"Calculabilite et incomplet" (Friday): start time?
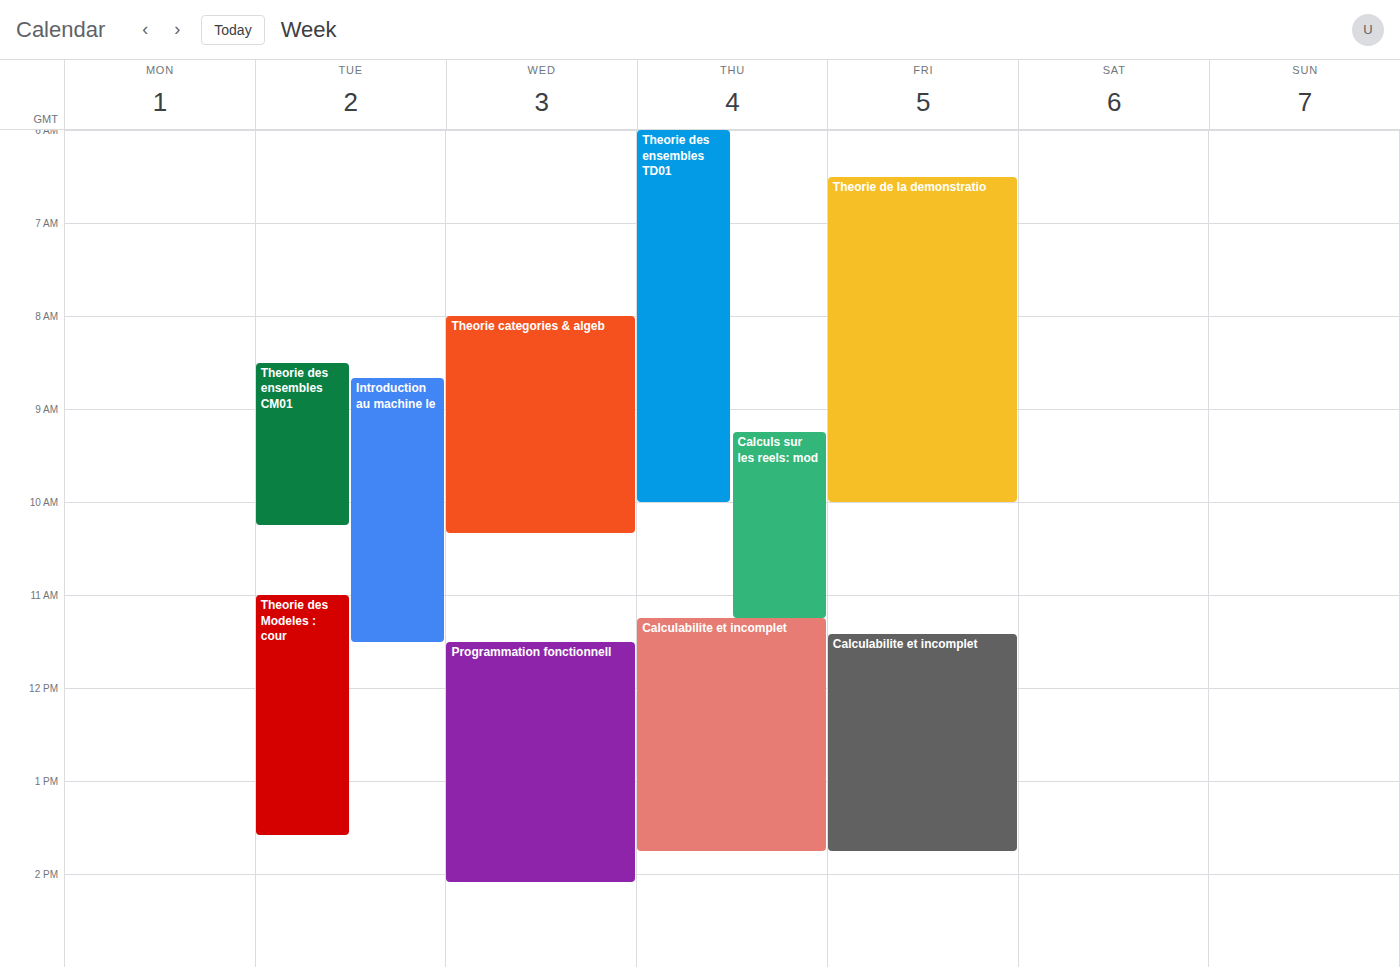
11:25 AM